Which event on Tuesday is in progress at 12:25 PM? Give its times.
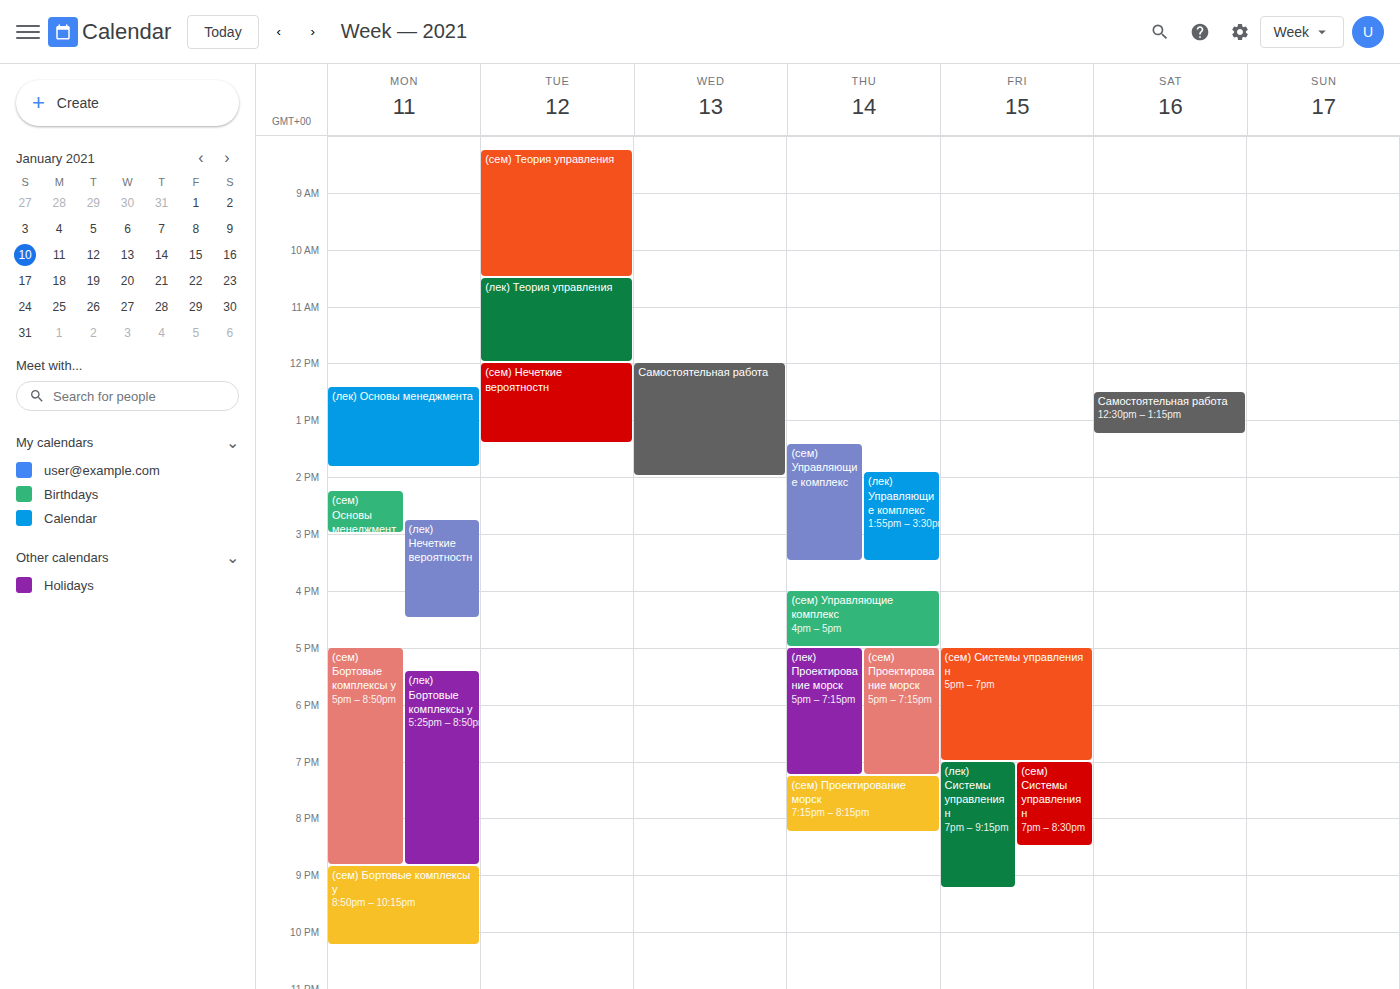
"(сем) Нечеткие вероятностн", 12:00 PM to 1:25 PM